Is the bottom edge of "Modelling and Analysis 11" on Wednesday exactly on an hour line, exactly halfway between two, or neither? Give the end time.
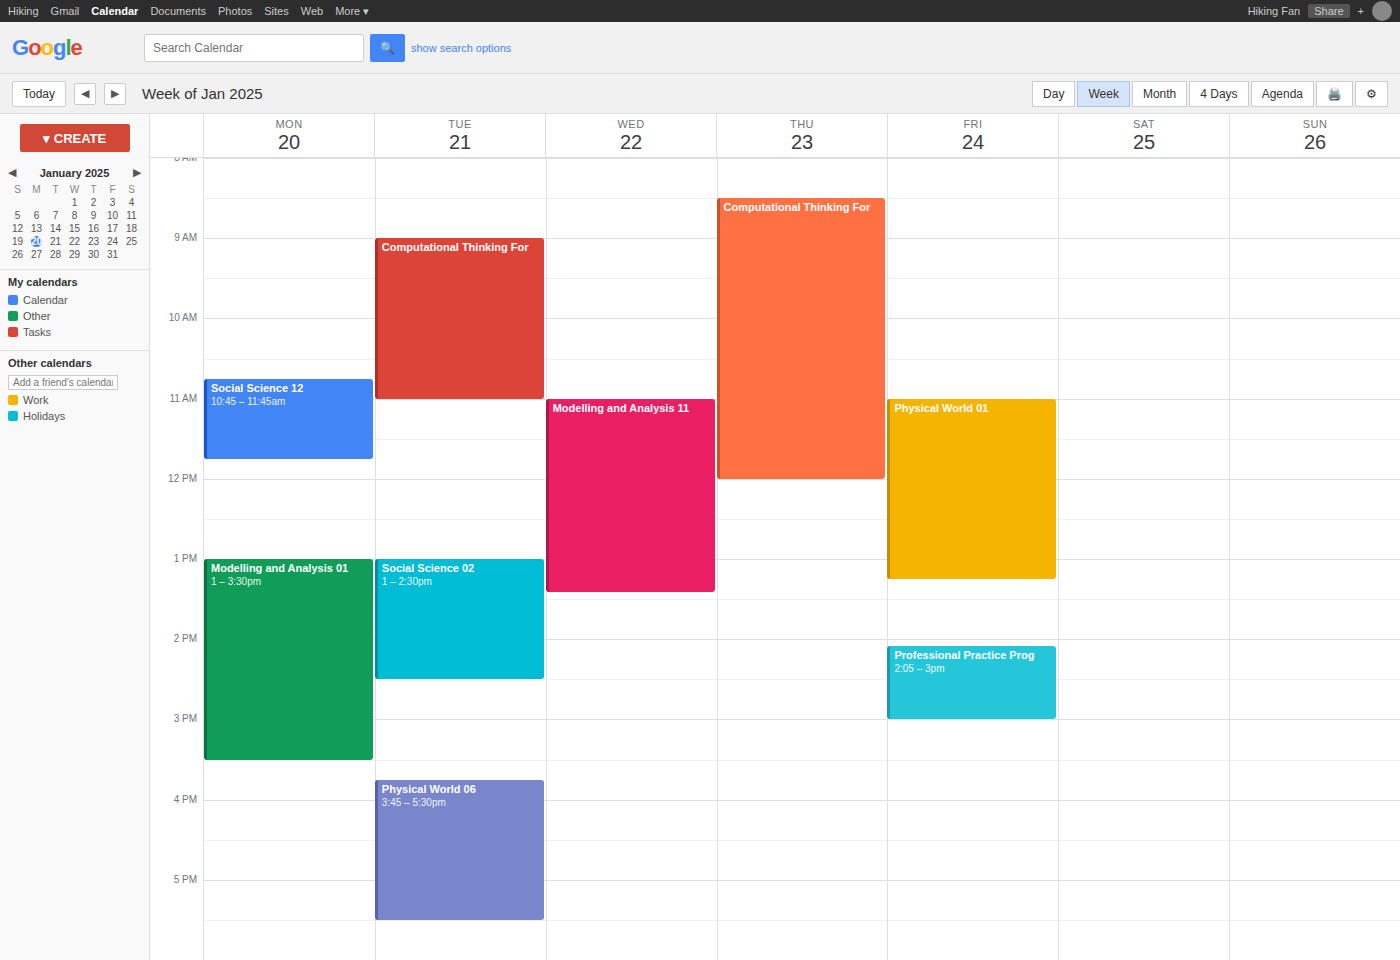
1:25 PM -- neither: 25 minutes below the 1 PM line and 35 minutes above the 2 PM line.